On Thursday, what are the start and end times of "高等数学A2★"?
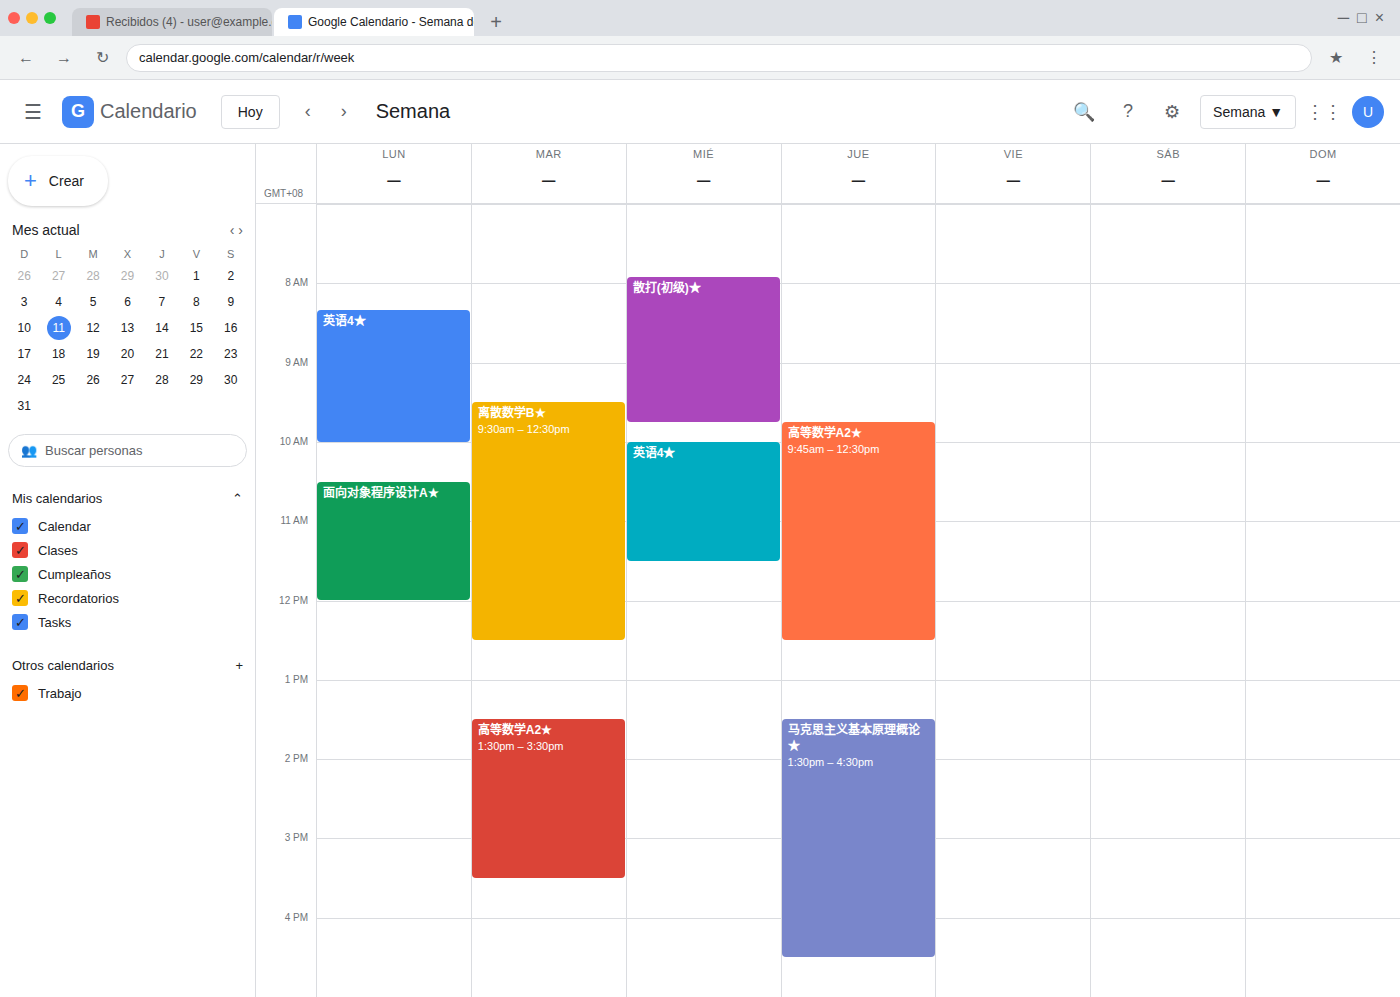
9:45 AM to 12:30 PM